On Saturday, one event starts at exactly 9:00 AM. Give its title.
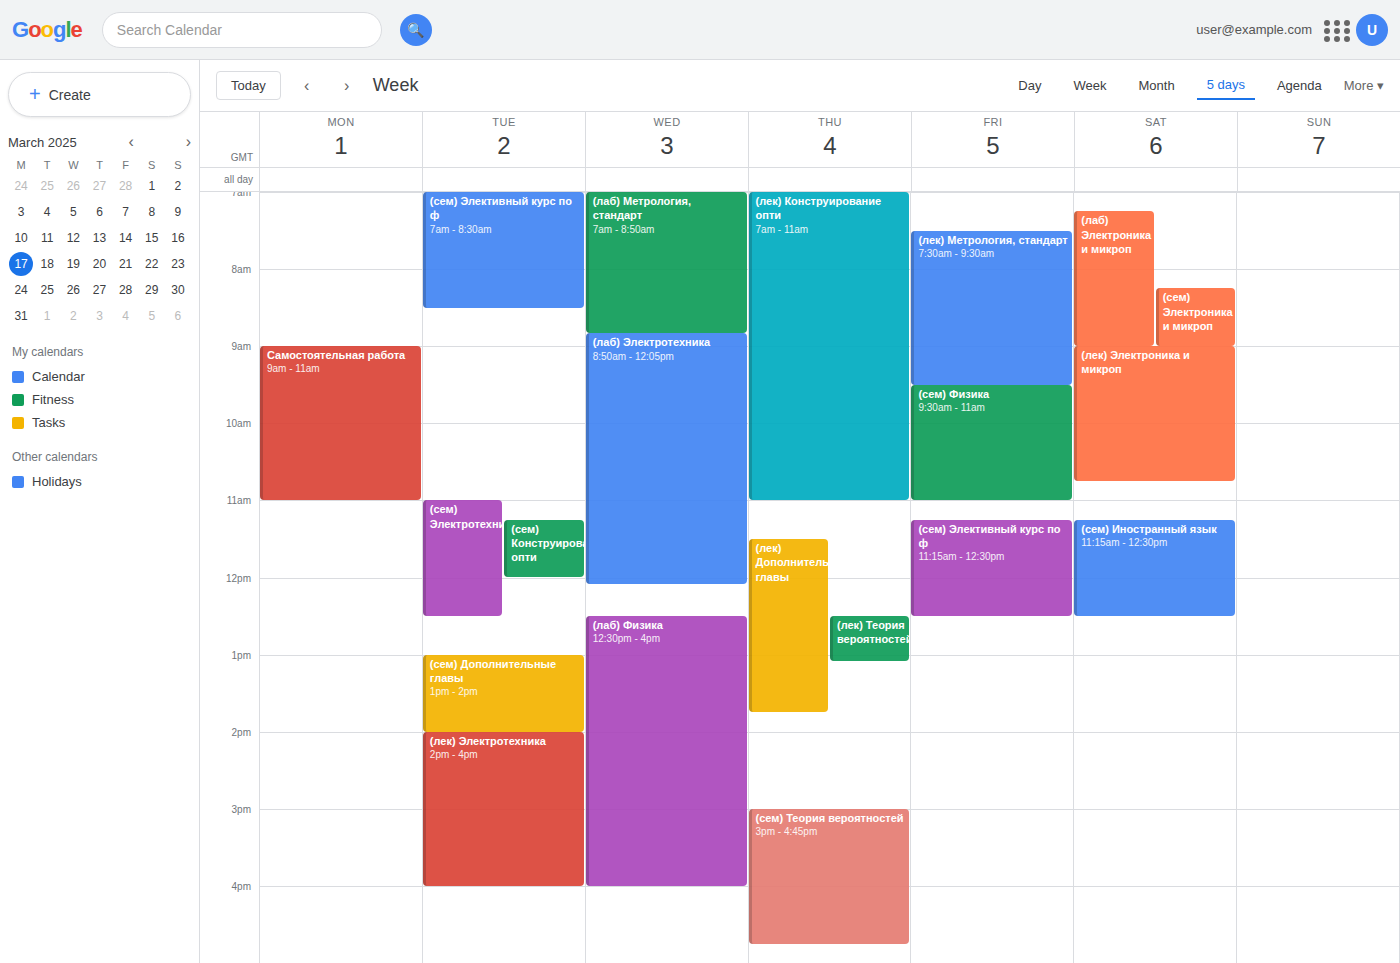
"(лек) Электроника и микроп"